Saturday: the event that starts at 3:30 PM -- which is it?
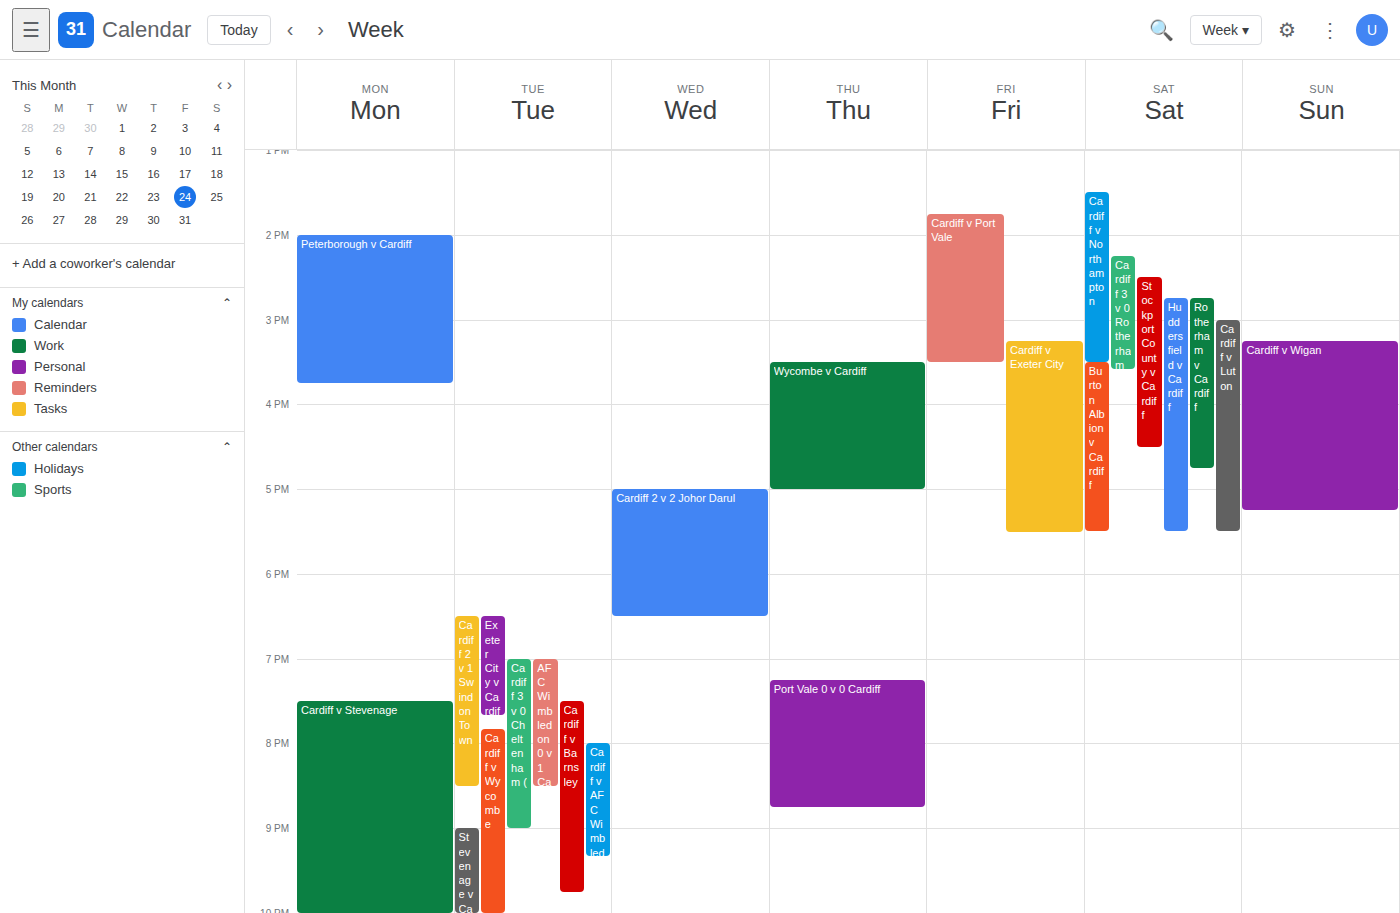
"Burton Albion v Cardiff"